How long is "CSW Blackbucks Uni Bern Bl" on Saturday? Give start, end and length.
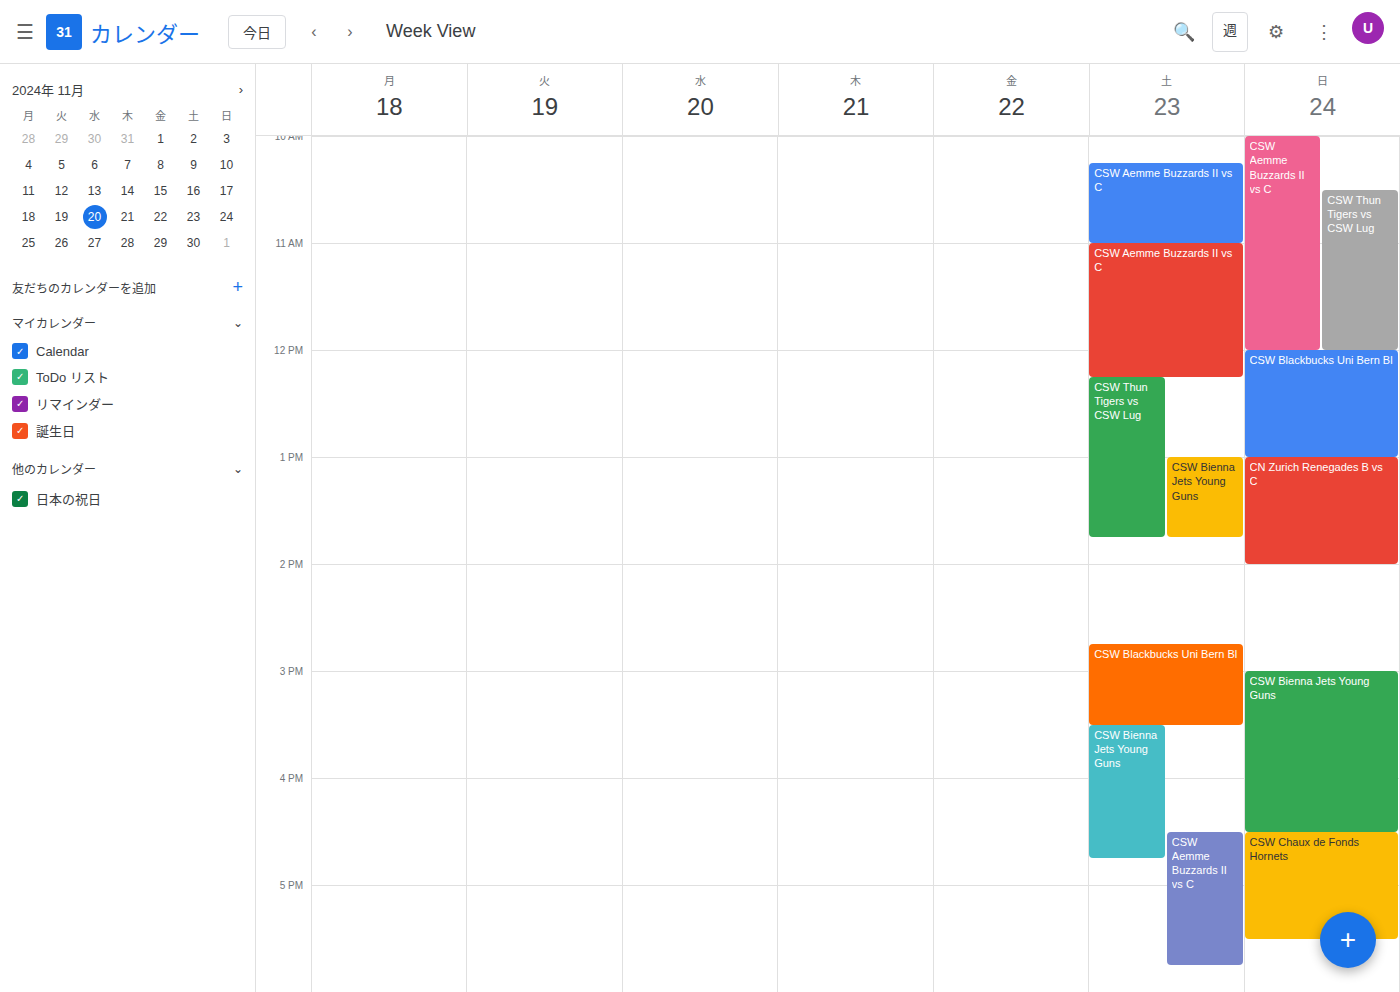
2:45 PM to 3:30 PM, 45 minutes